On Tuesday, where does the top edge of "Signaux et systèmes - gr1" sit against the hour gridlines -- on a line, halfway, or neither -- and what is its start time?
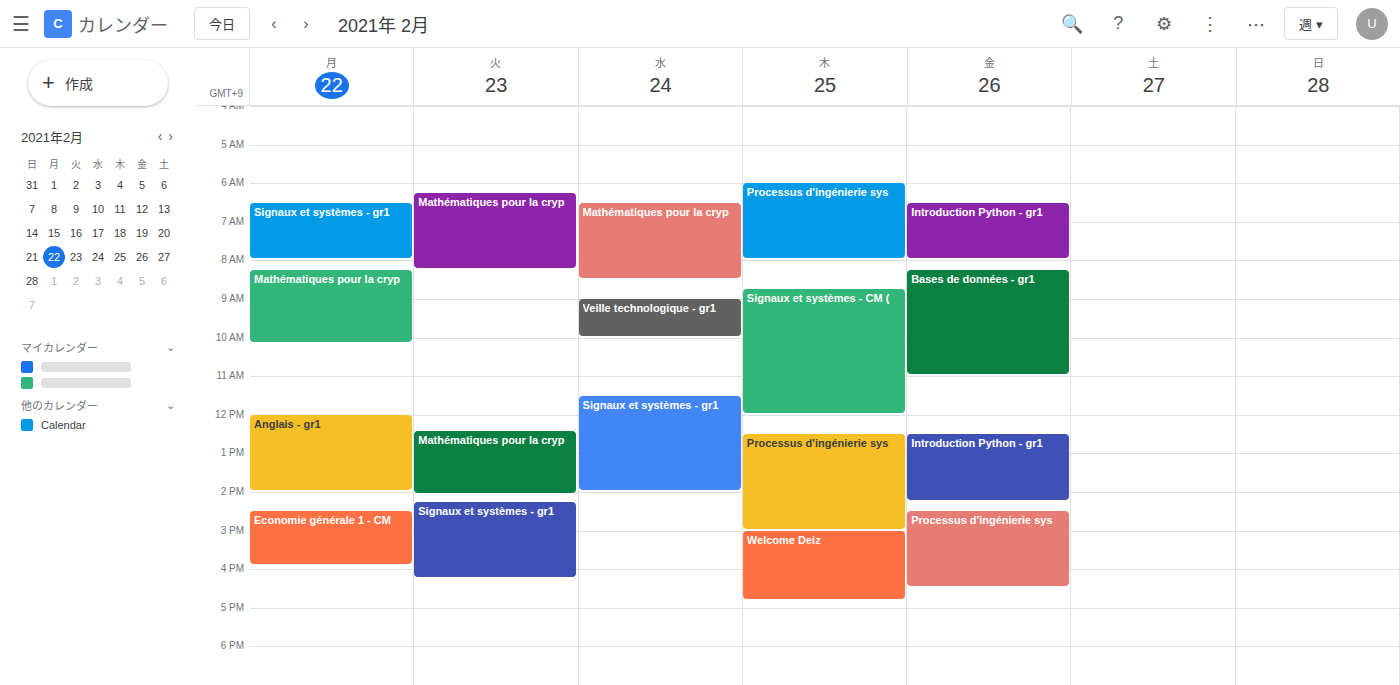
2:15 PM -- neither: a quarter of the way from the 2 PM line to the 3 PM line.